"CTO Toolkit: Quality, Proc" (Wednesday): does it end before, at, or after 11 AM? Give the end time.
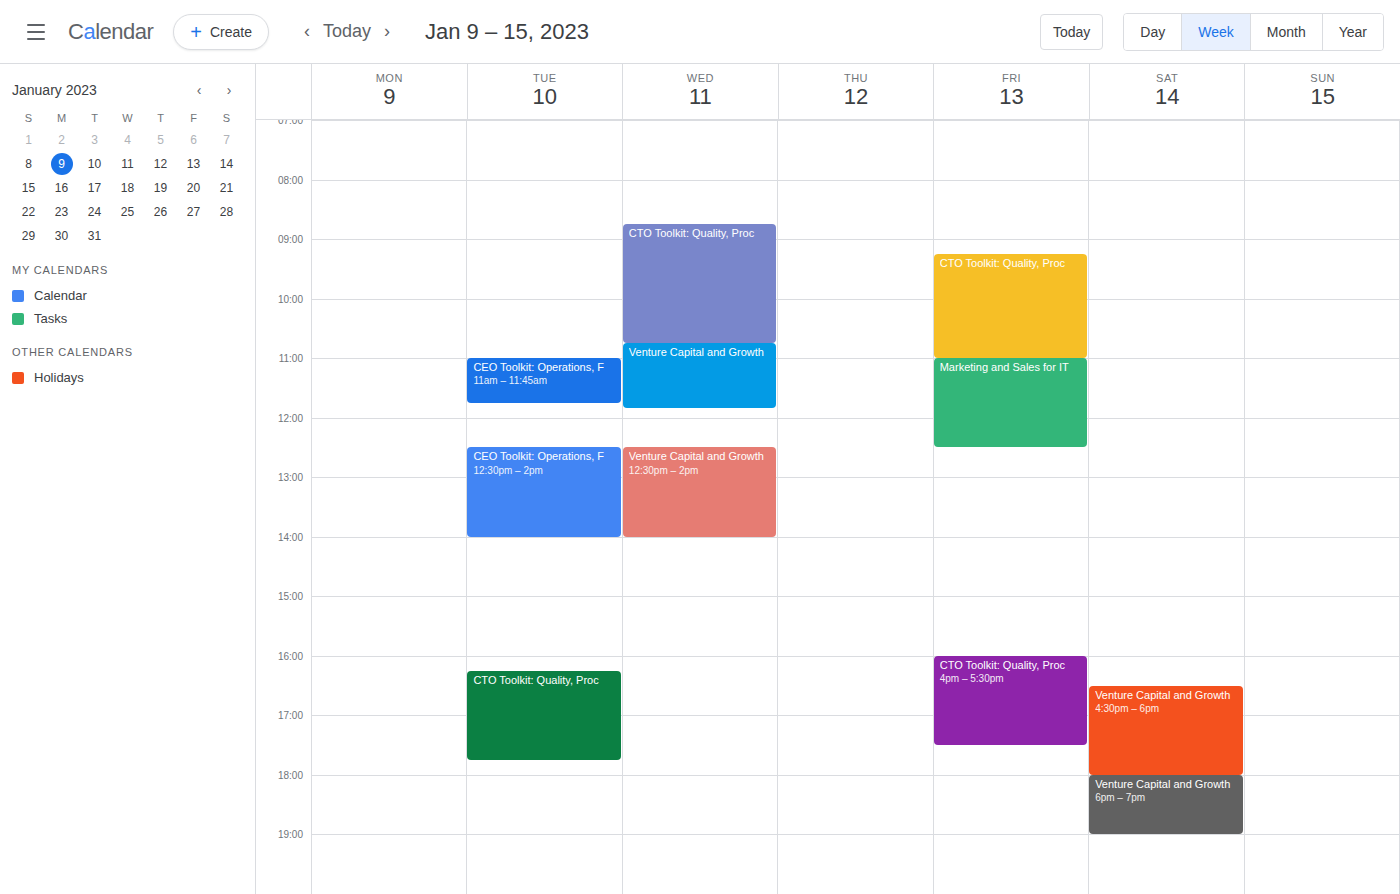
10:45 AM -- before 11 AM, 15 minutes above the 11 AM line.